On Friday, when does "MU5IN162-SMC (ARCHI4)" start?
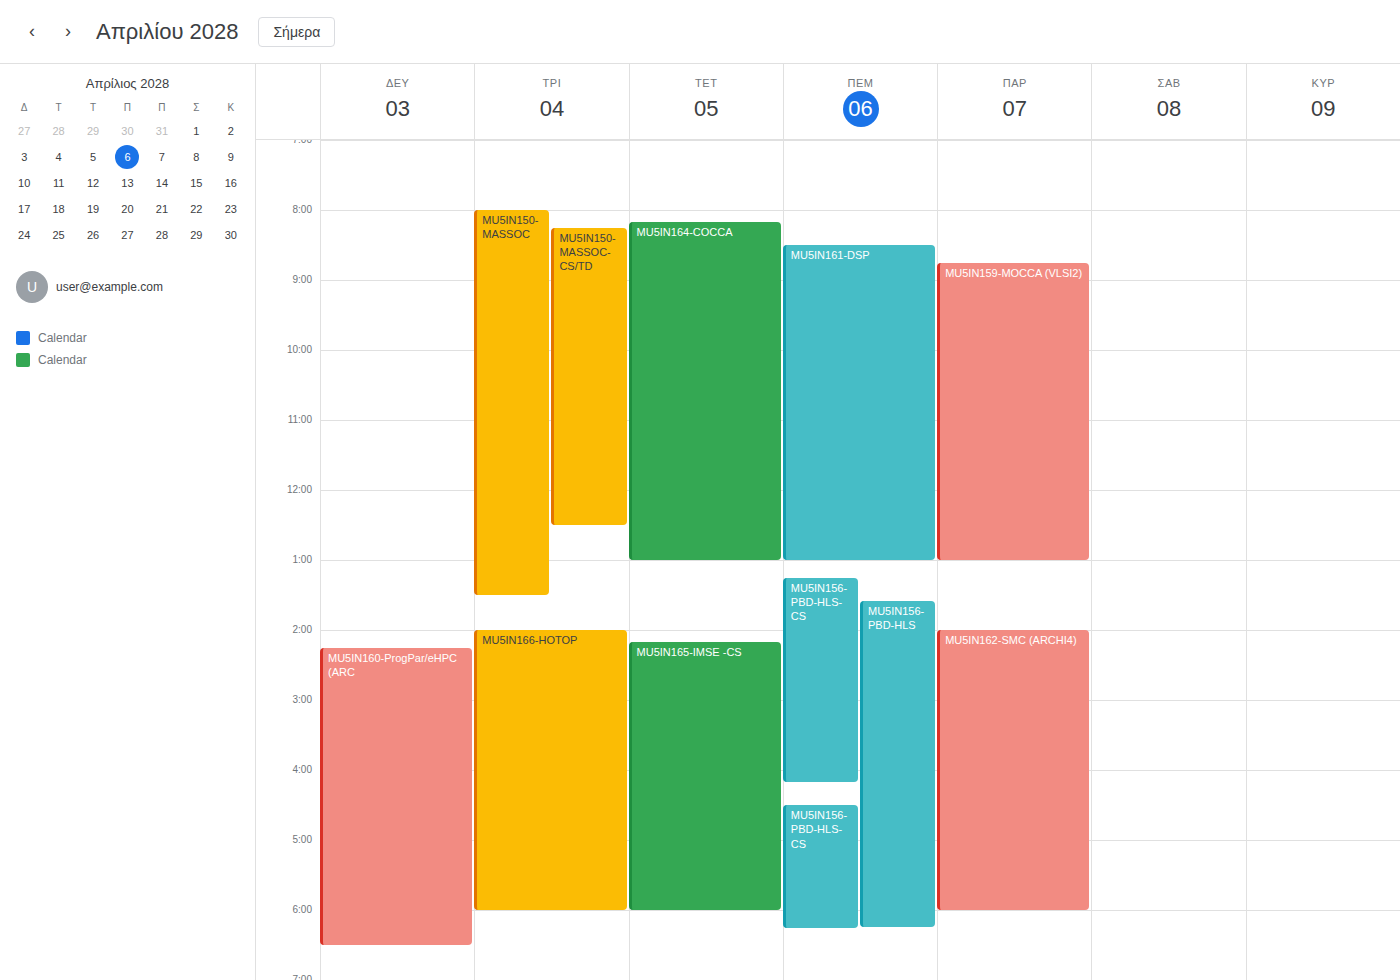
14:00